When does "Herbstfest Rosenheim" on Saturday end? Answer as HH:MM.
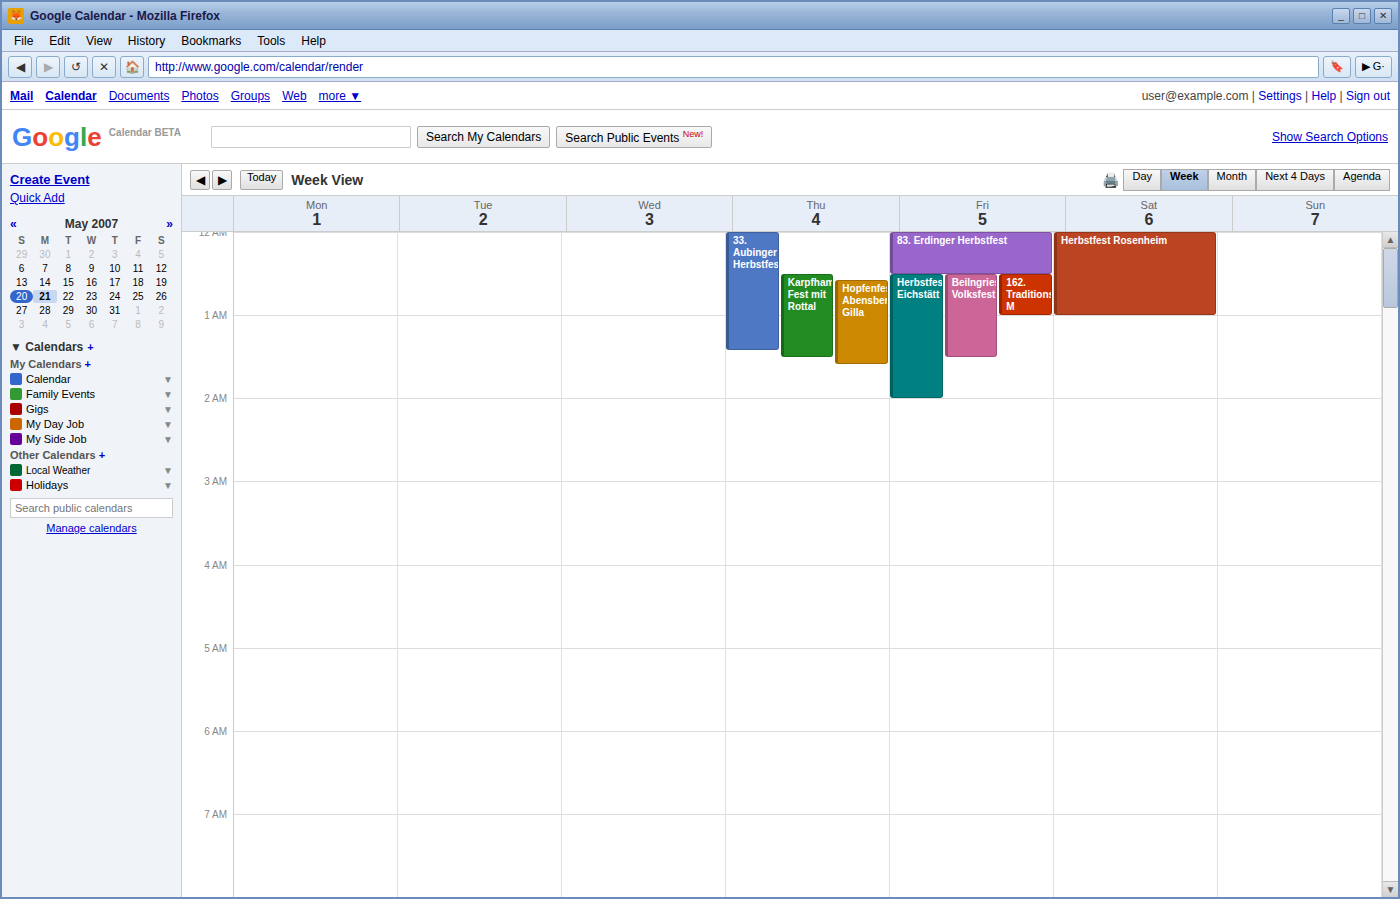
01:00